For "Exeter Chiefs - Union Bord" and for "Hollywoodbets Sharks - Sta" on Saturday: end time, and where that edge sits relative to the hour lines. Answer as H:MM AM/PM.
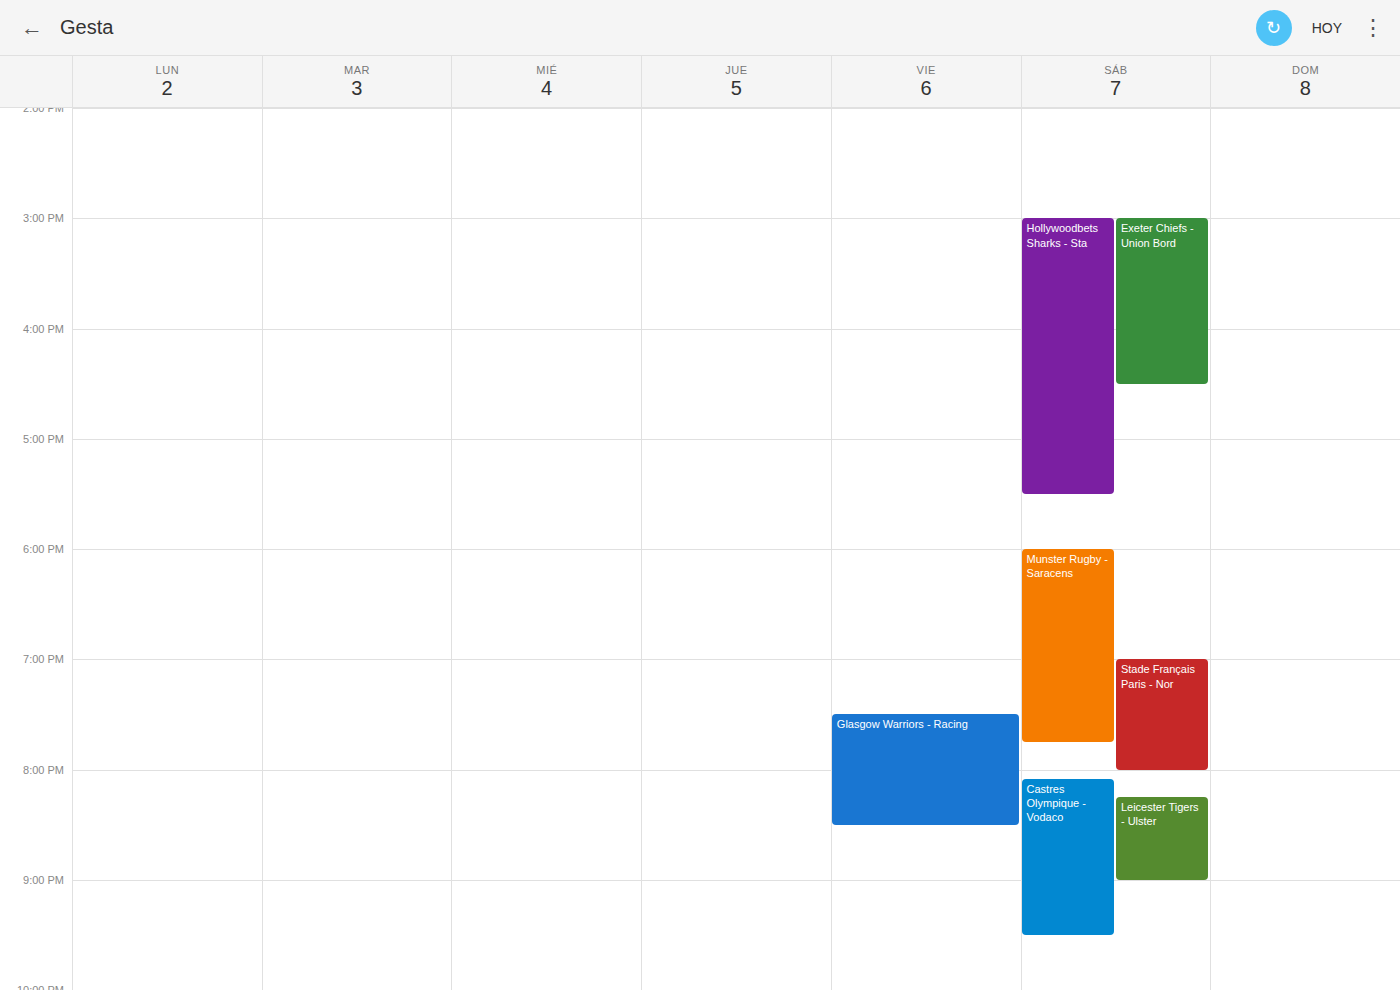
"Exeter Chiefs - Union Bord": 4:30 PM, halfway between the 4 PM and 5 PM lines. "Hollywoodbets Sharks - Sta": 5:30 PM, halfway between the 5 PM and 6 PM lines.